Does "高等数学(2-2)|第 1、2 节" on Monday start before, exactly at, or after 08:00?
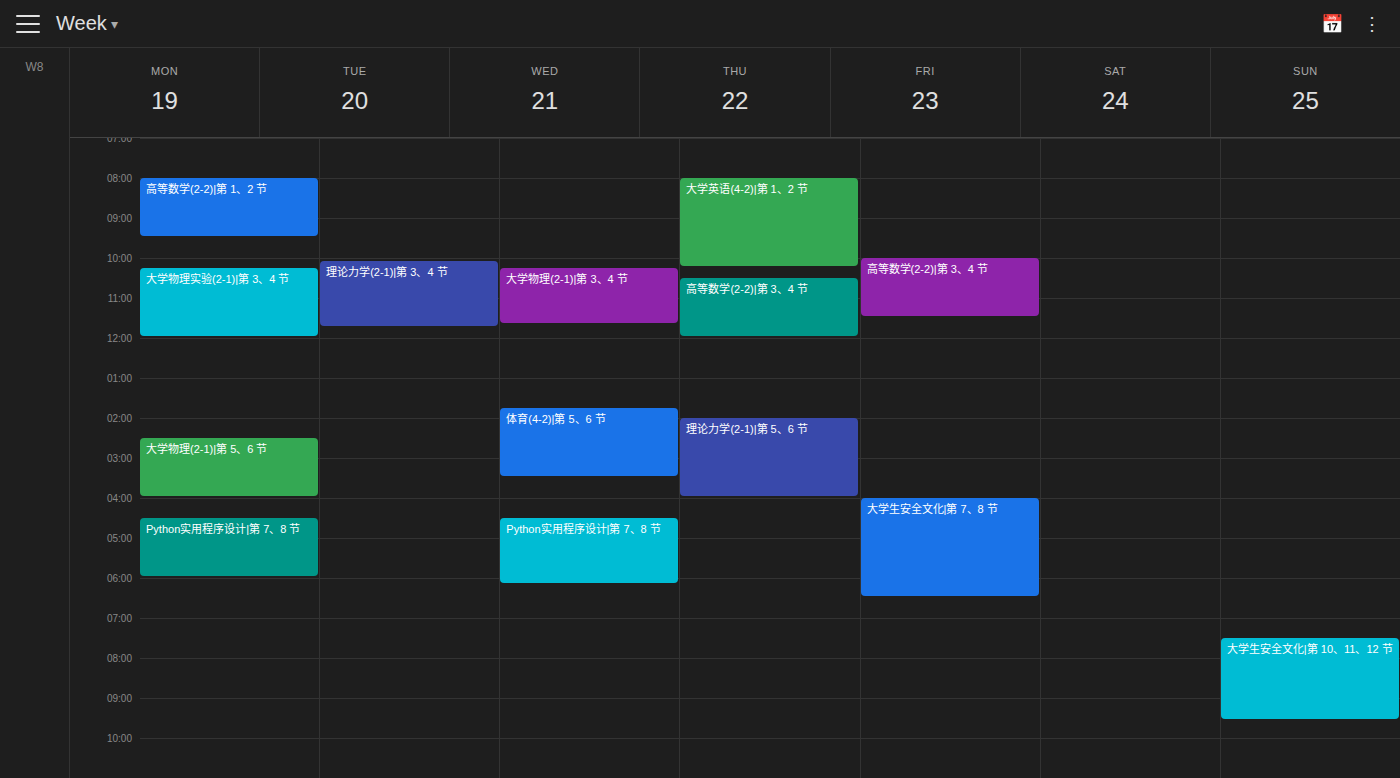
08:00 -- exactly at 08:00, on the 08:00 line.